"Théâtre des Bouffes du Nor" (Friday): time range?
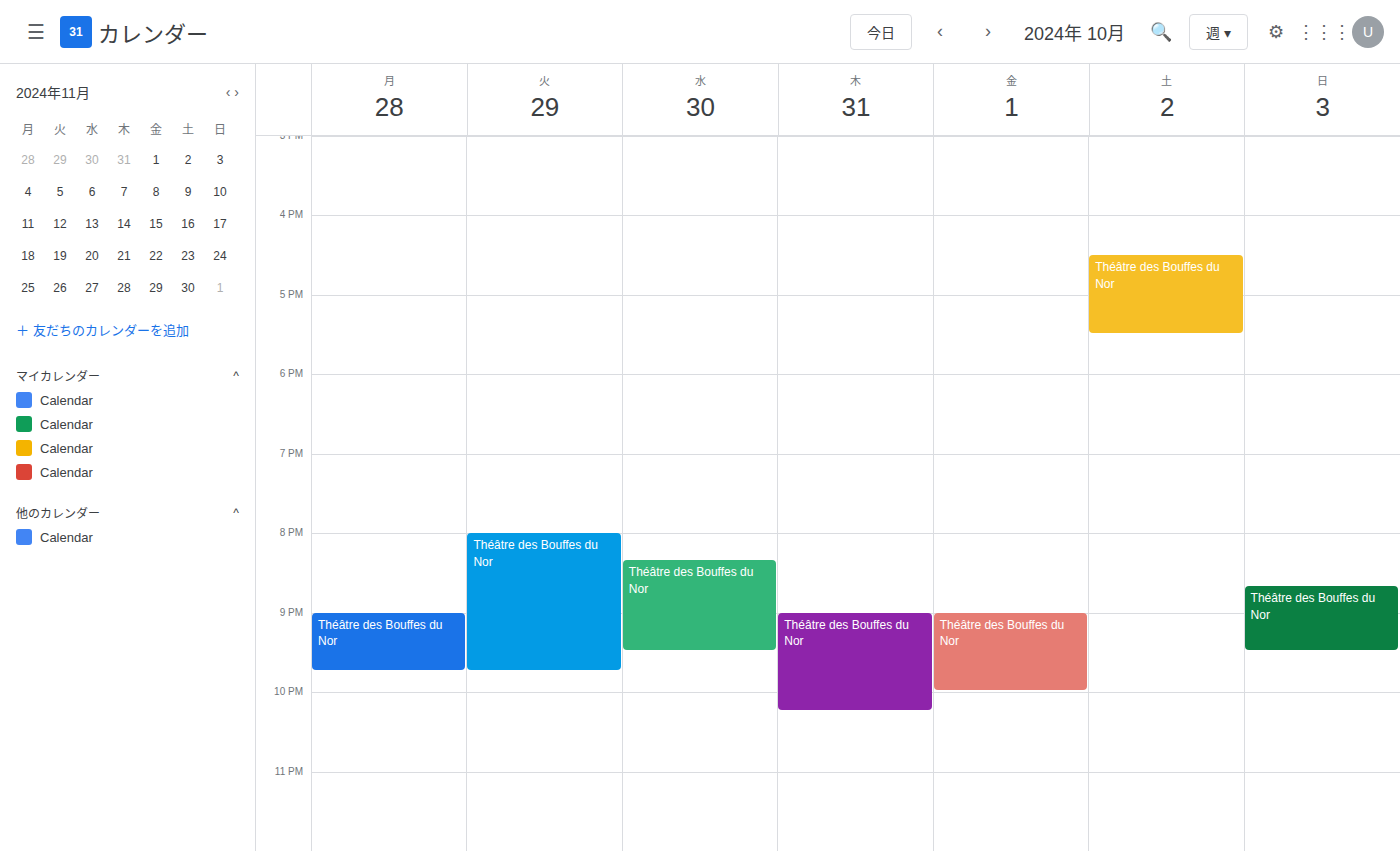
9:00 PM to 10:00 PM